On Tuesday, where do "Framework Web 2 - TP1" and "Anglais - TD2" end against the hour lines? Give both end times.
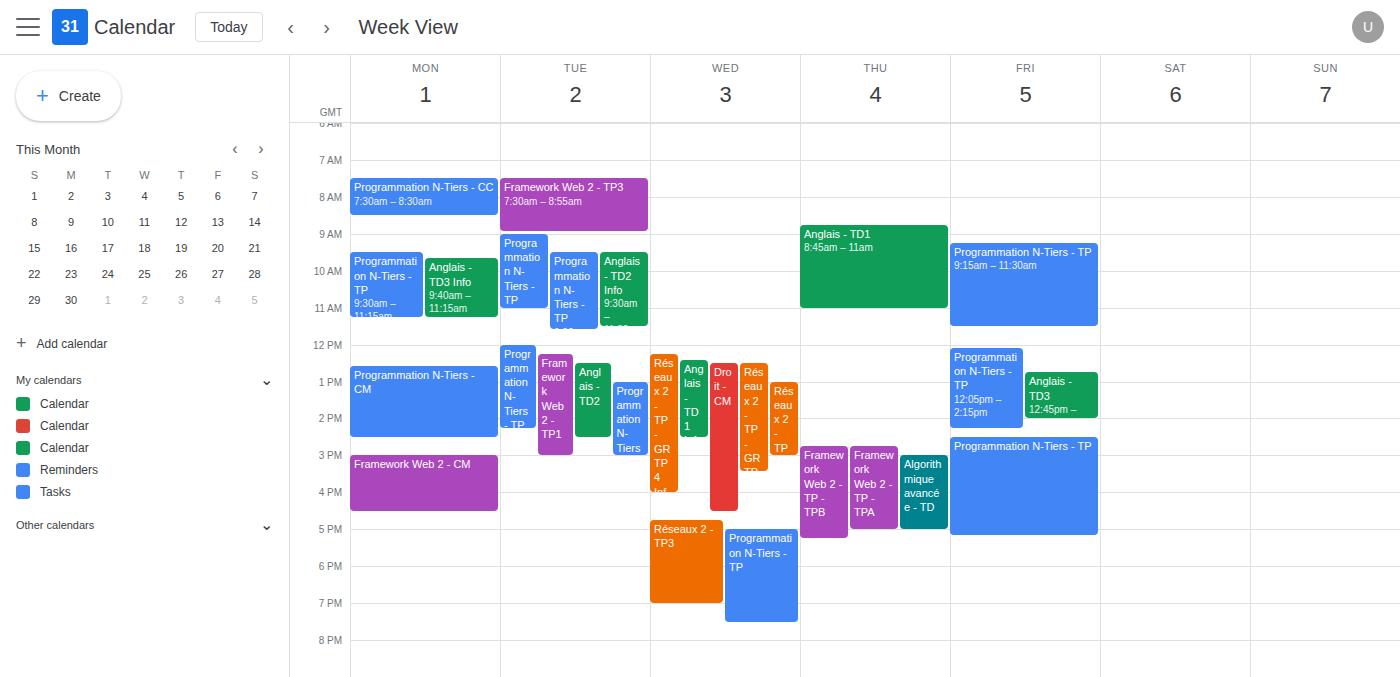
"Framework Web 2 - TP1": 3:00 PM, exactly on the 3 PM line. "Anglais - TD2": 2:30 PM, halfway between the 2 PM and 3 PM lines.